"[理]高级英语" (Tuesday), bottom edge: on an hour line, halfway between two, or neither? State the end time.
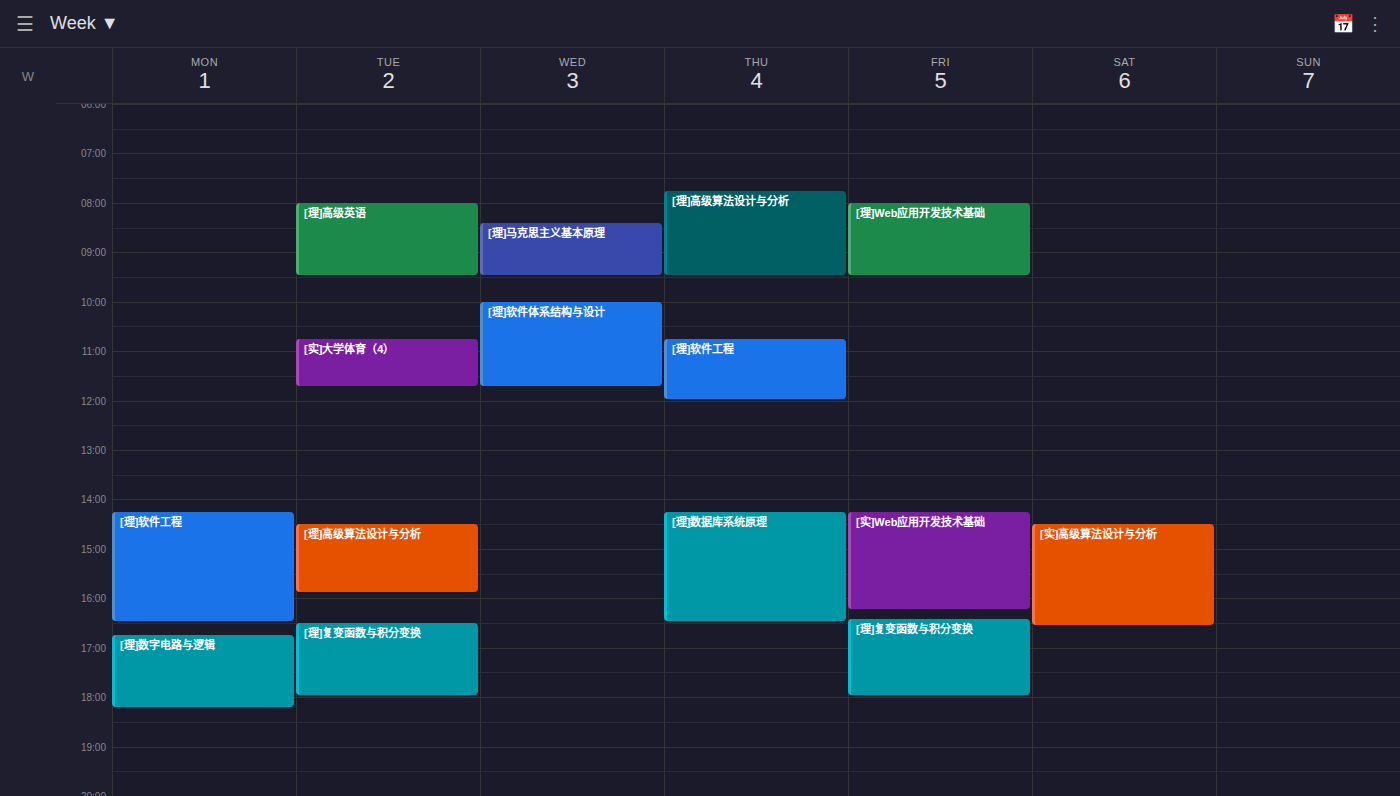
9:30 AM -- halfway between the 9 AM and 10 AM lines.